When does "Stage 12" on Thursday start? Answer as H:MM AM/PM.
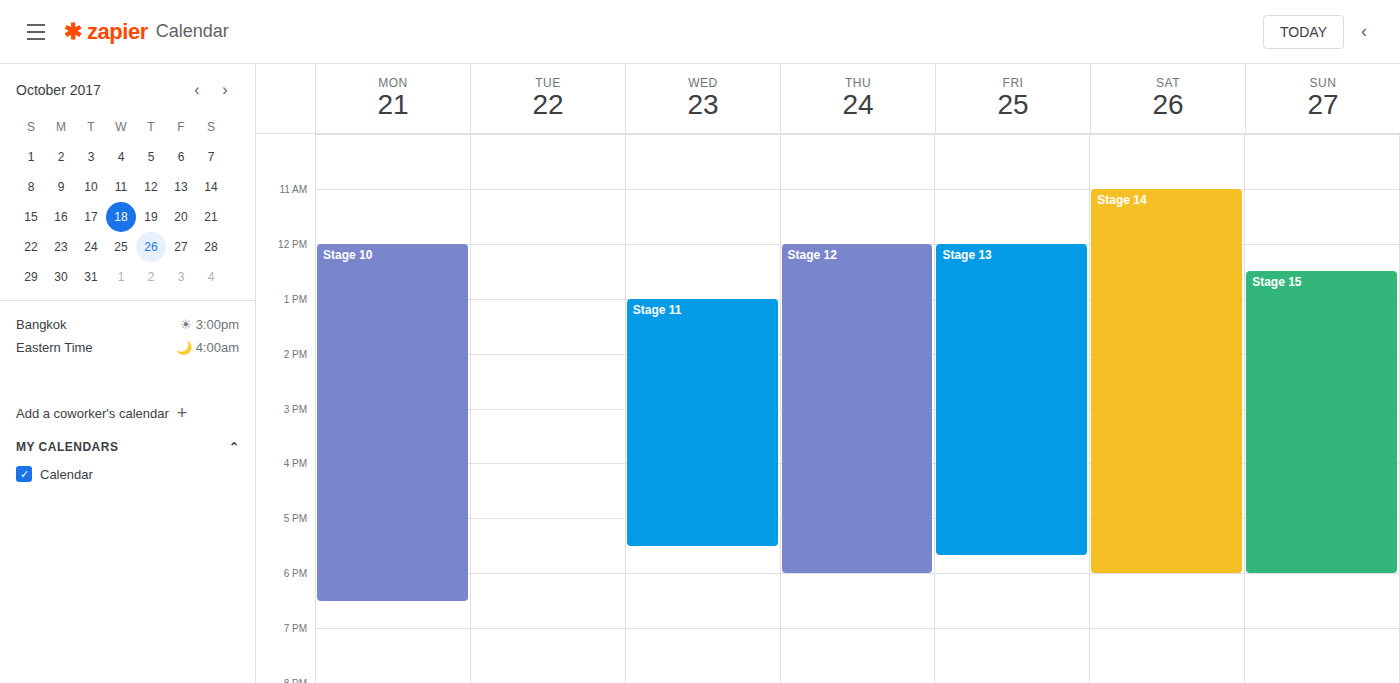
12:00 PM